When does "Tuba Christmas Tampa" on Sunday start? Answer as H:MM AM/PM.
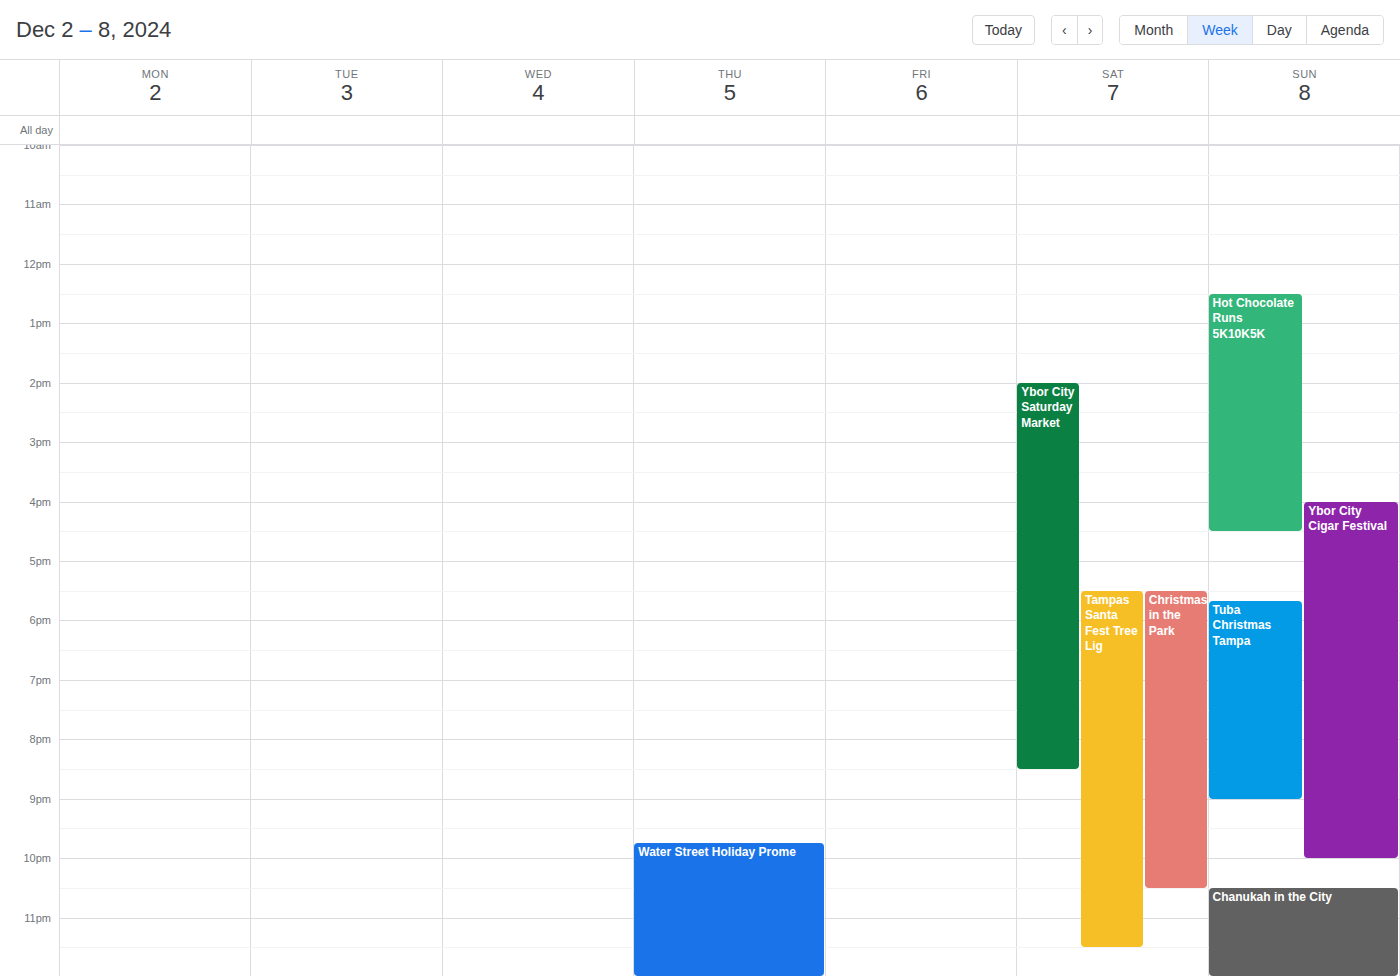
5:40 PM